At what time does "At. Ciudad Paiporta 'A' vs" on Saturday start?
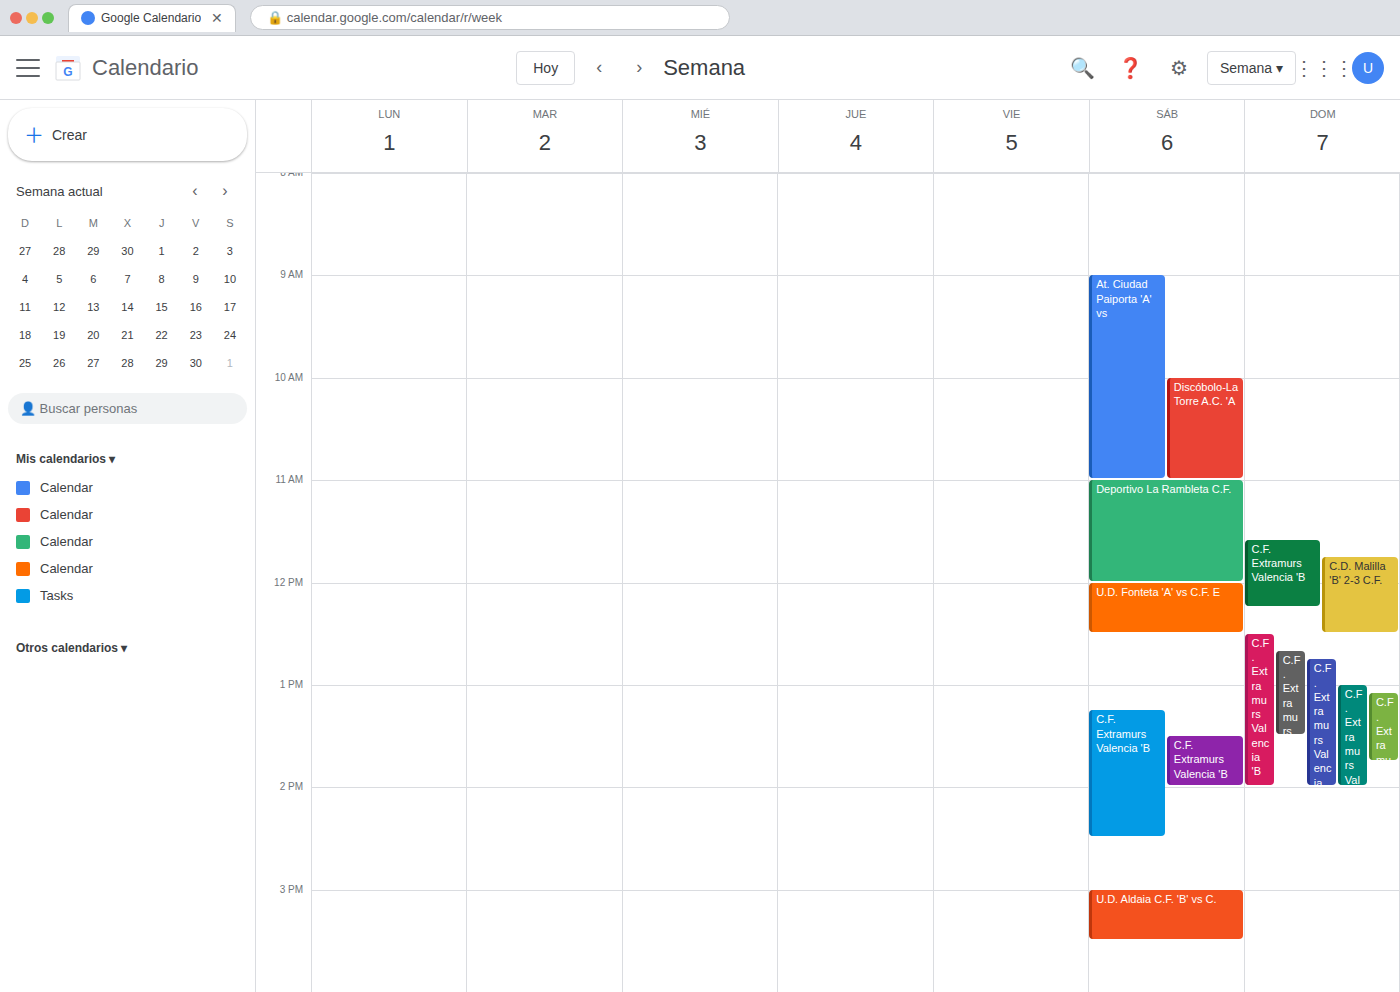
9:00 AM